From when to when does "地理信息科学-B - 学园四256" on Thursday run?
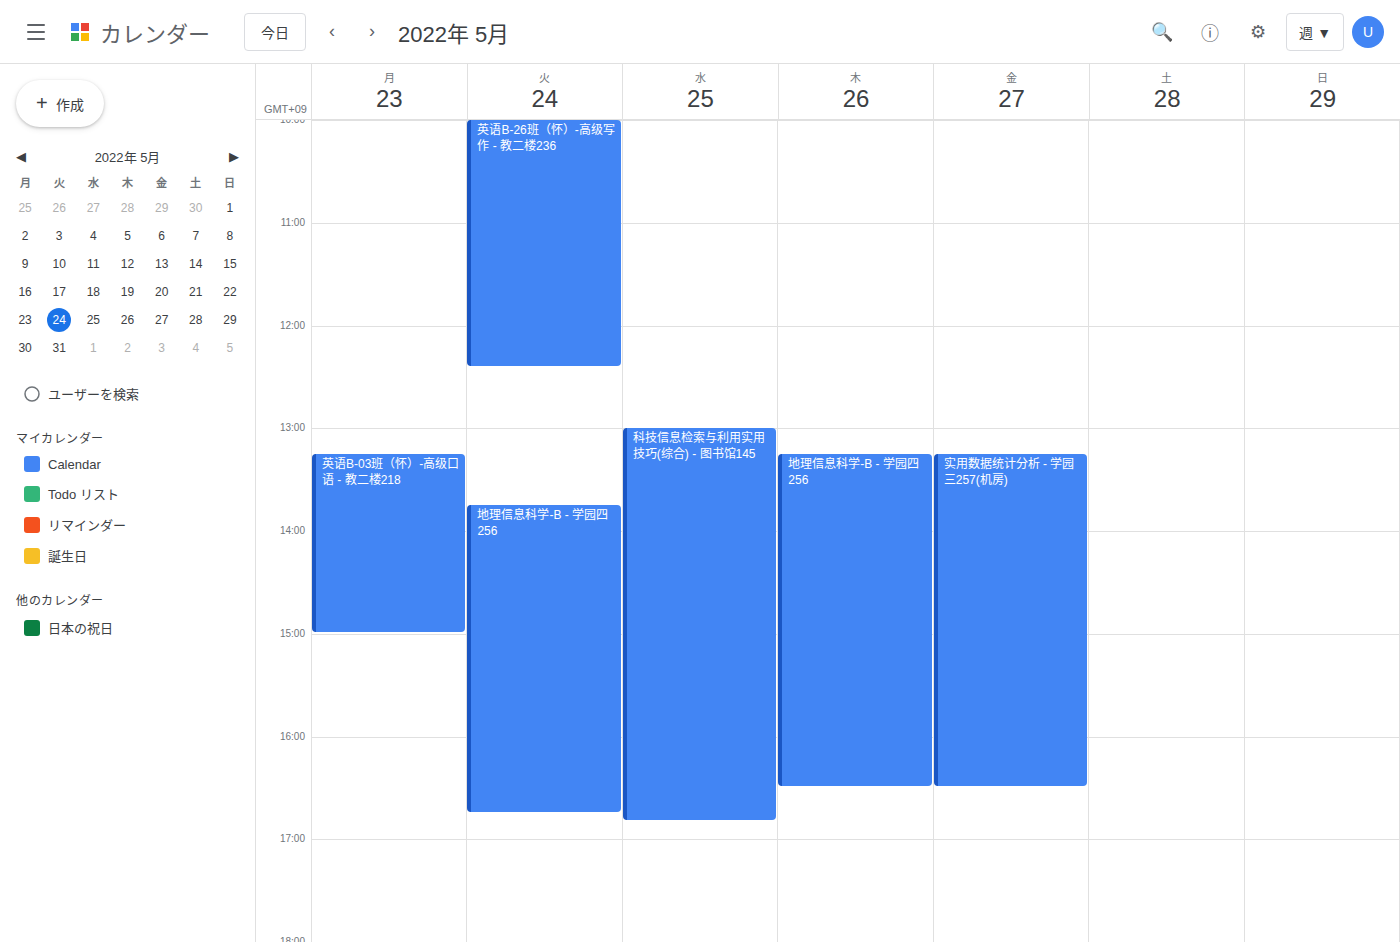
1:15 PM to 4:30 PM